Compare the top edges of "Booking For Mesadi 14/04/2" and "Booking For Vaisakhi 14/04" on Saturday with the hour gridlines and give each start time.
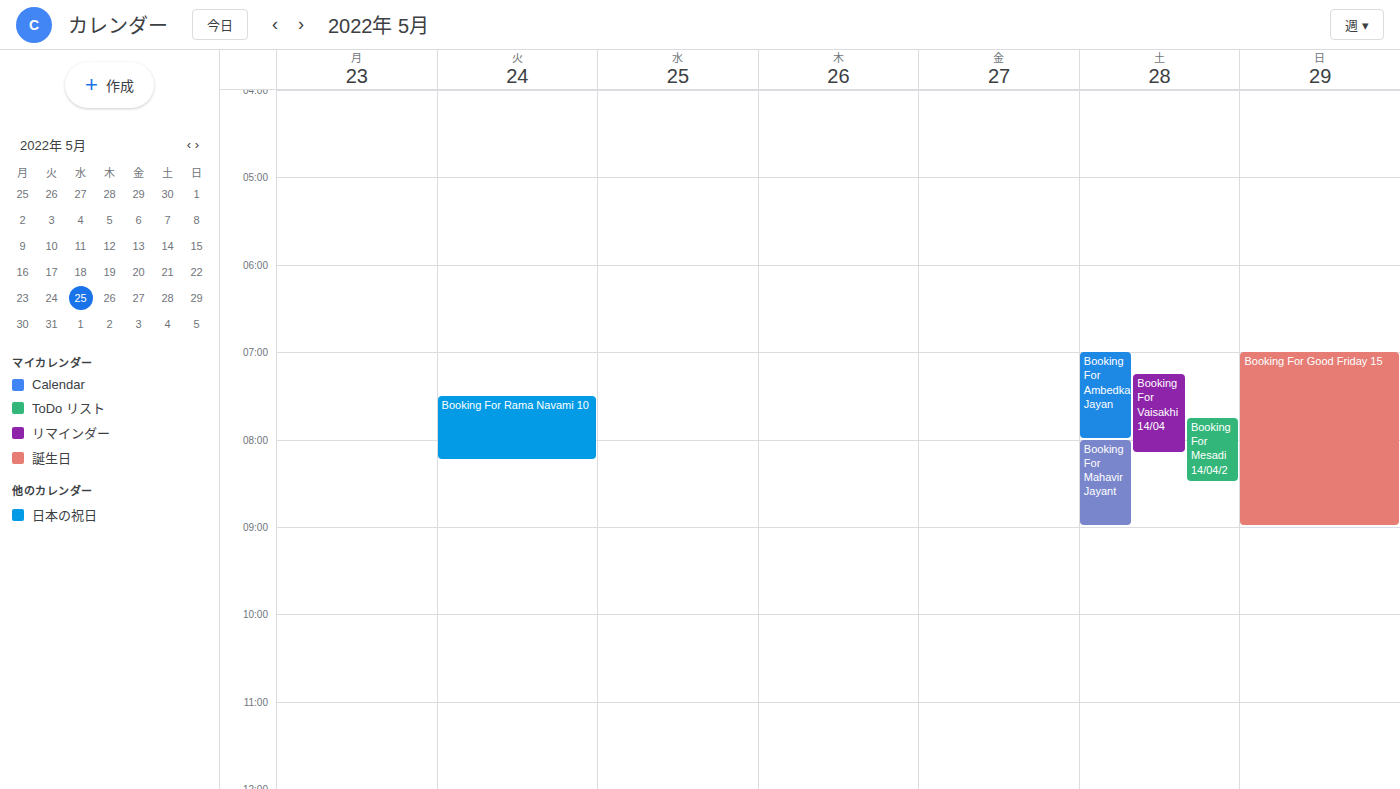
"Booking For Mesadi 14/04/2": 7:45 AM, neither: three quarters of the way from the 7 AM line to the 8 AM line. "Booking For Vaisakhi 14/04": 7:15 AM, neither: a quarter of the way from the 7 AM line to the 8 AM line.